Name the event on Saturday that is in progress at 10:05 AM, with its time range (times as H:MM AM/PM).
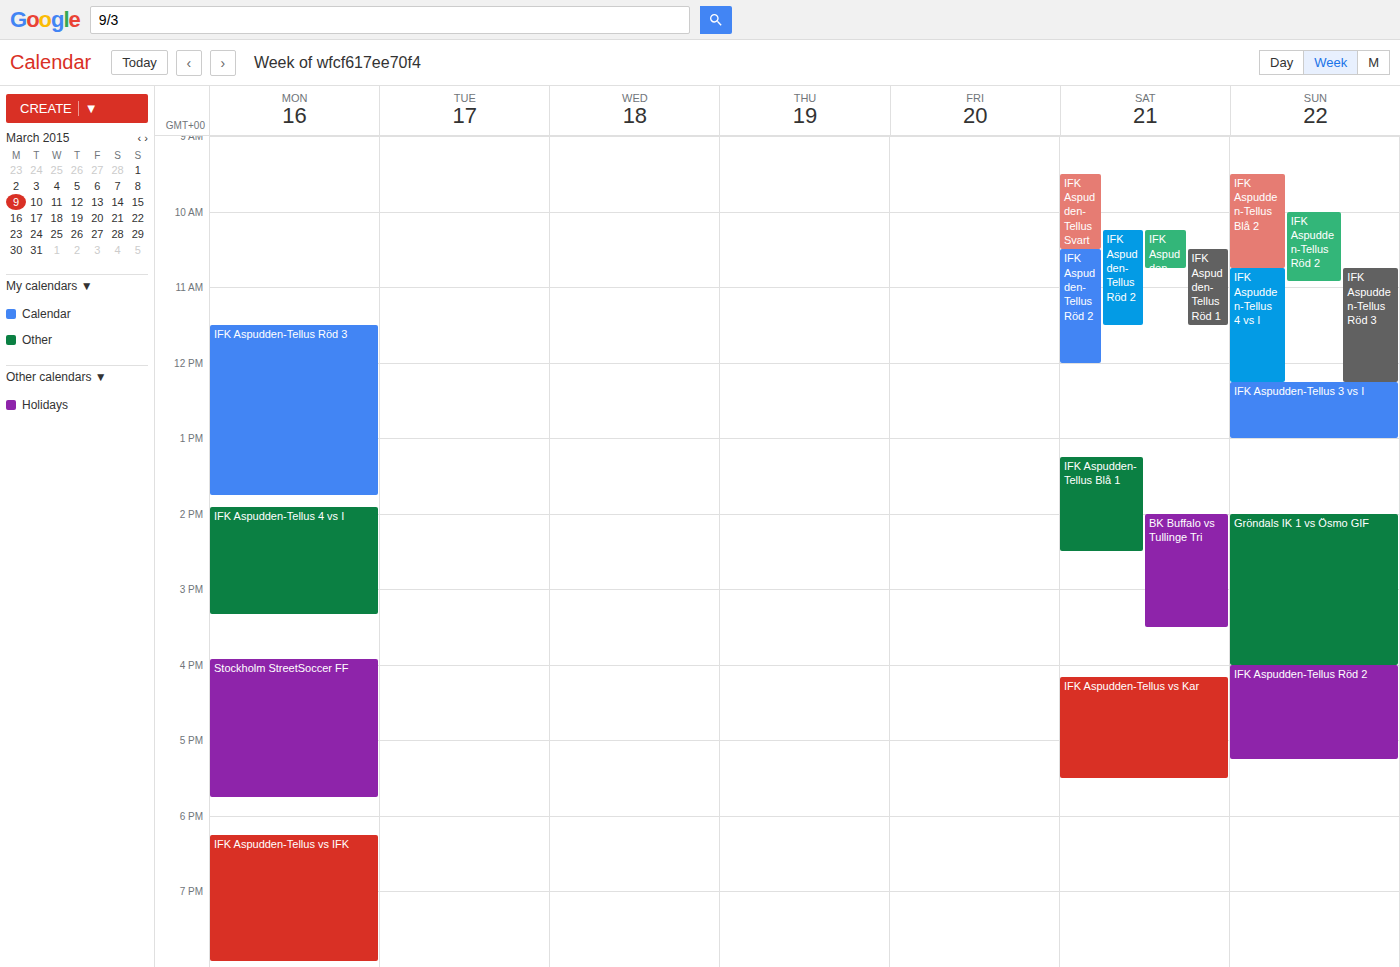
"IFK Aspudden-Tellus Svart", 9:30 AM to 10:30 AM